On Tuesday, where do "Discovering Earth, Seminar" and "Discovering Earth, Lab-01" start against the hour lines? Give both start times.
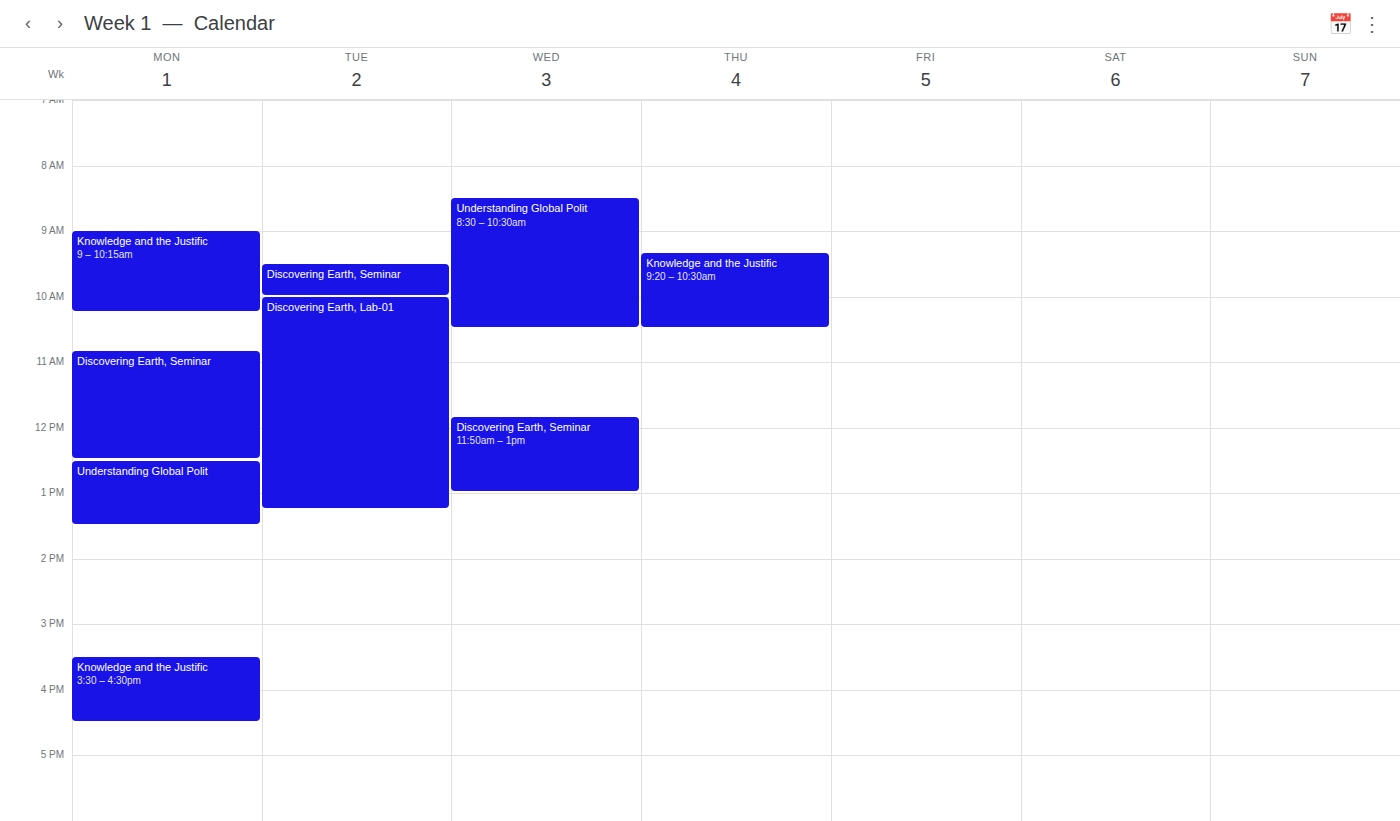
"Discovering Earth, Seminar": 9:30 AM, halfway between the 9 AM and 10 AM lines. "Discovering Earth, Lab-01": 10:00 AM, exactly on the 10 AM line.